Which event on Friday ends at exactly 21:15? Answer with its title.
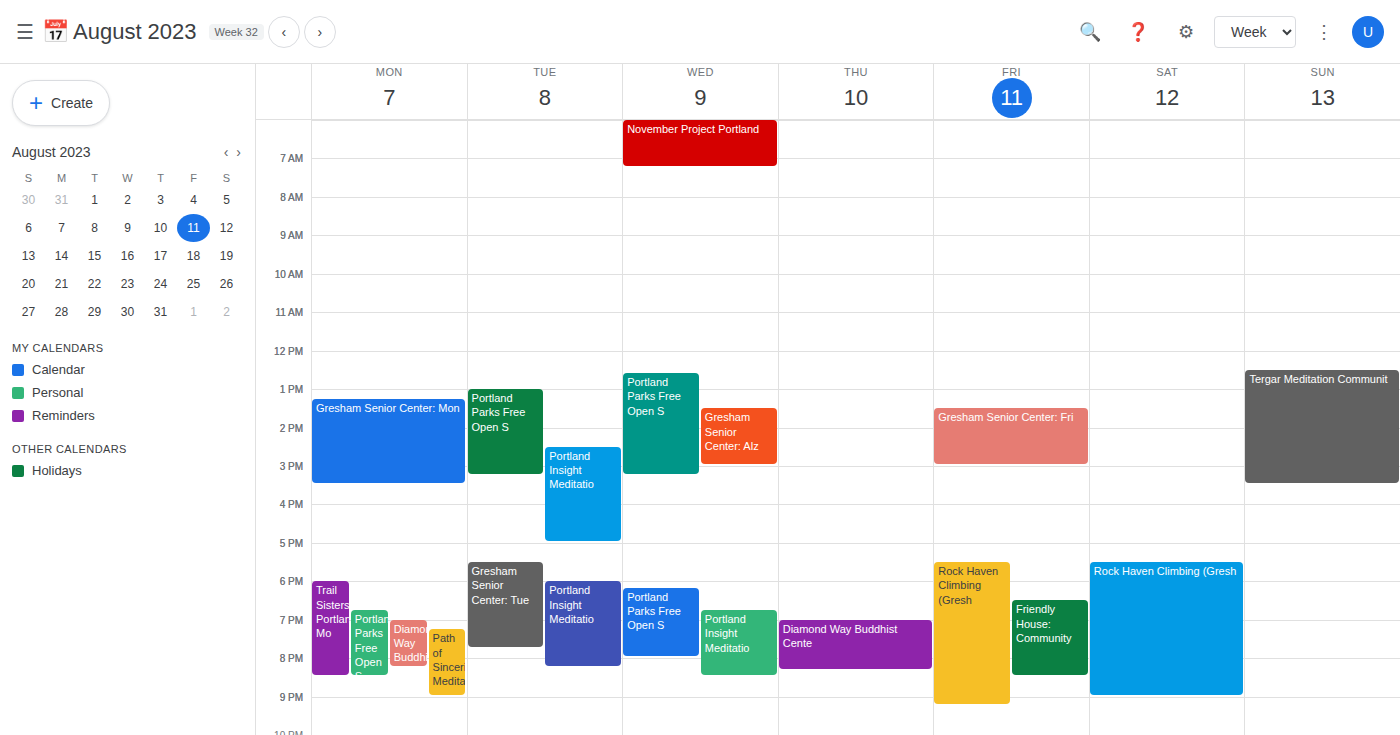
"Rock Haven Climbing (Gresh"